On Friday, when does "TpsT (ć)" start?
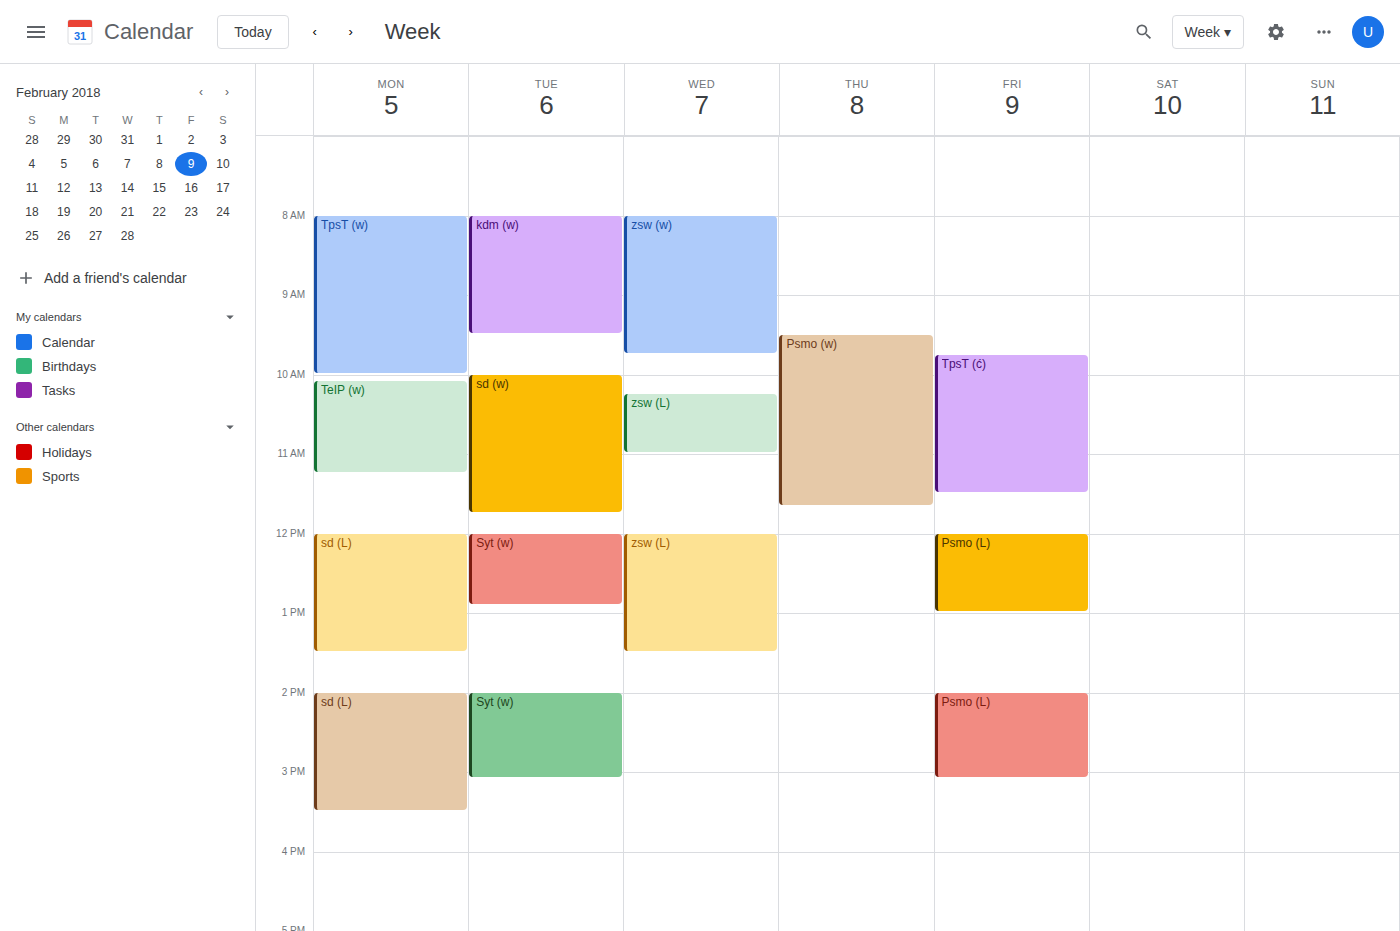
9:45 AM